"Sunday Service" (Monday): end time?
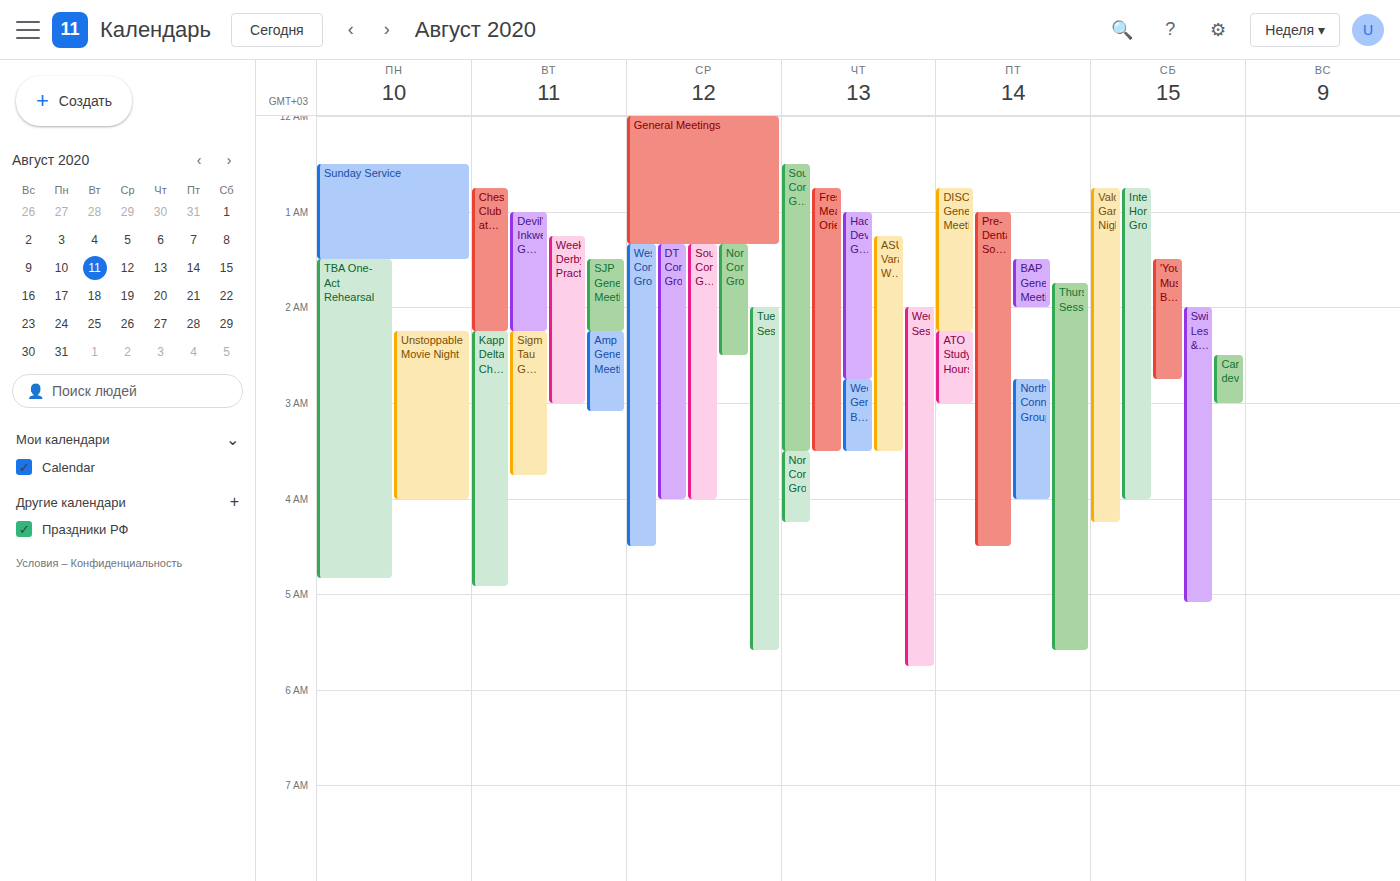
1:30 AM